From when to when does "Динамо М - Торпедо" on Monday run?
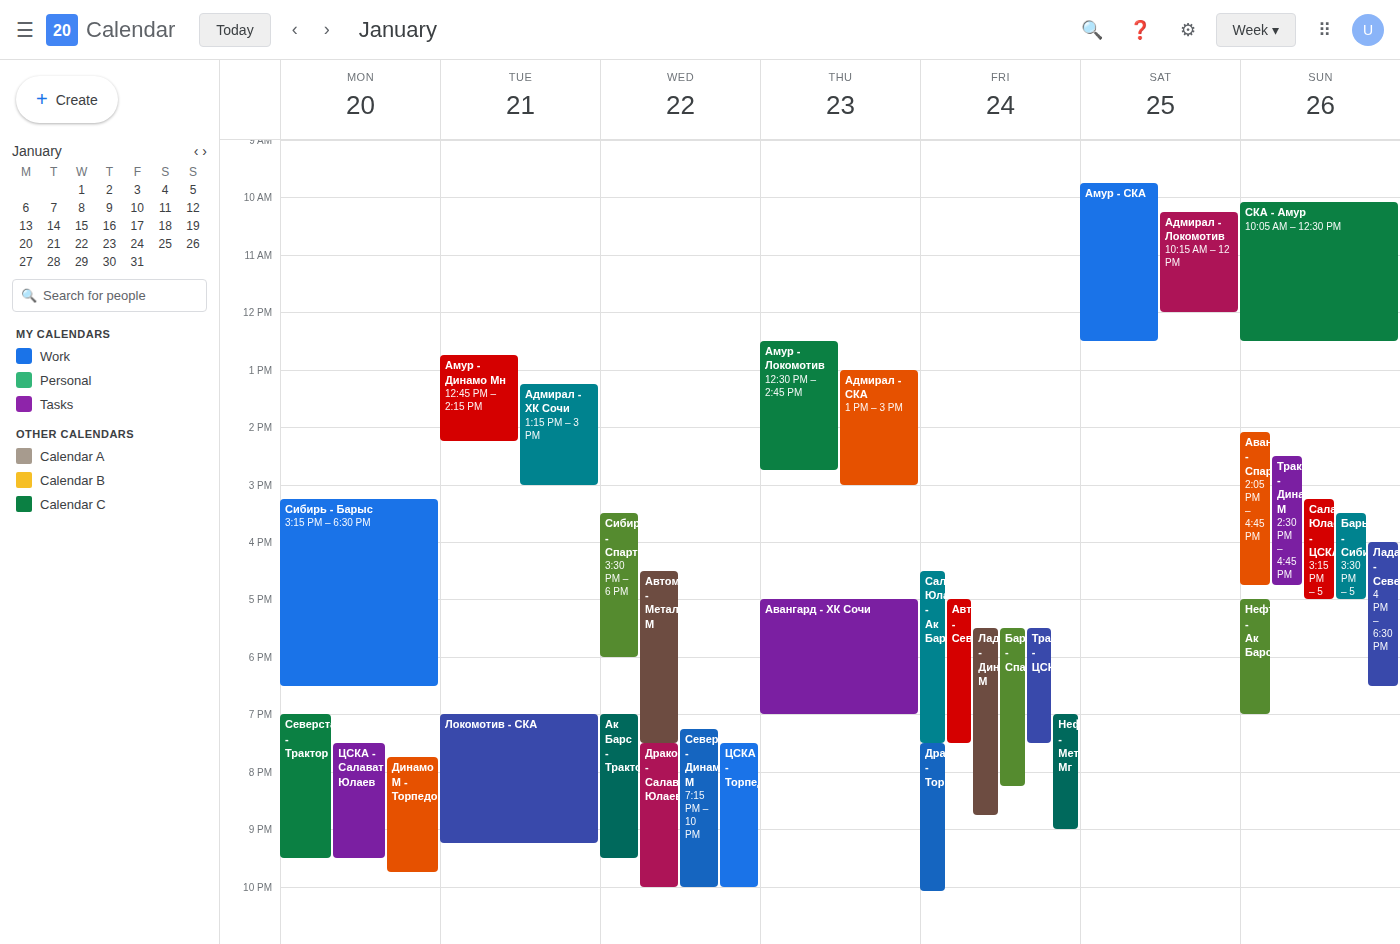
7:45 PM to 9:45 PM